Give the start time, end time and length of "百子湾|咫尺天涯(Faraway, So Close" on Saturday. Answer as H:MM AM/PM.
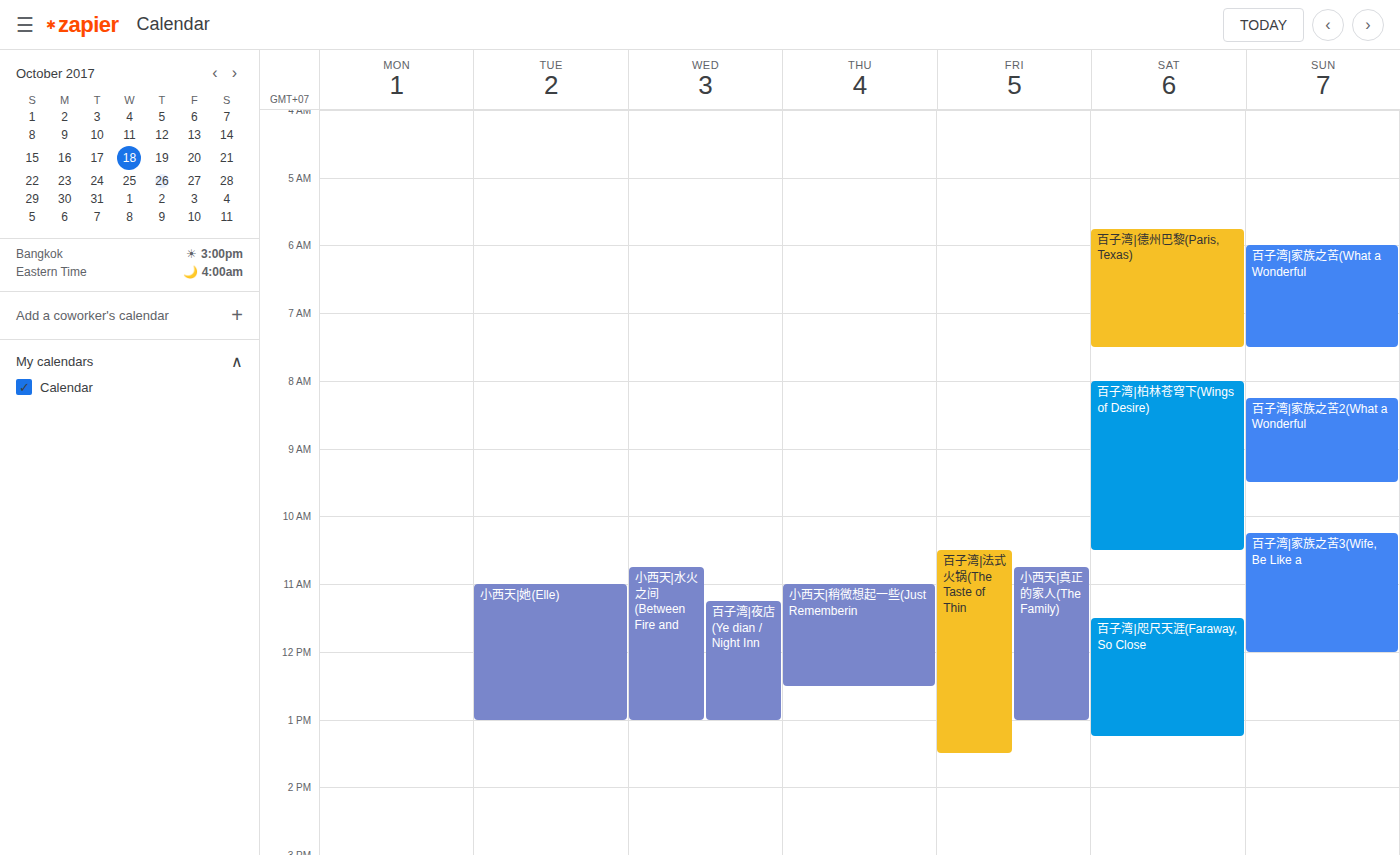
11:30 AM to 1:15 PM, 1 hour 45 minutes